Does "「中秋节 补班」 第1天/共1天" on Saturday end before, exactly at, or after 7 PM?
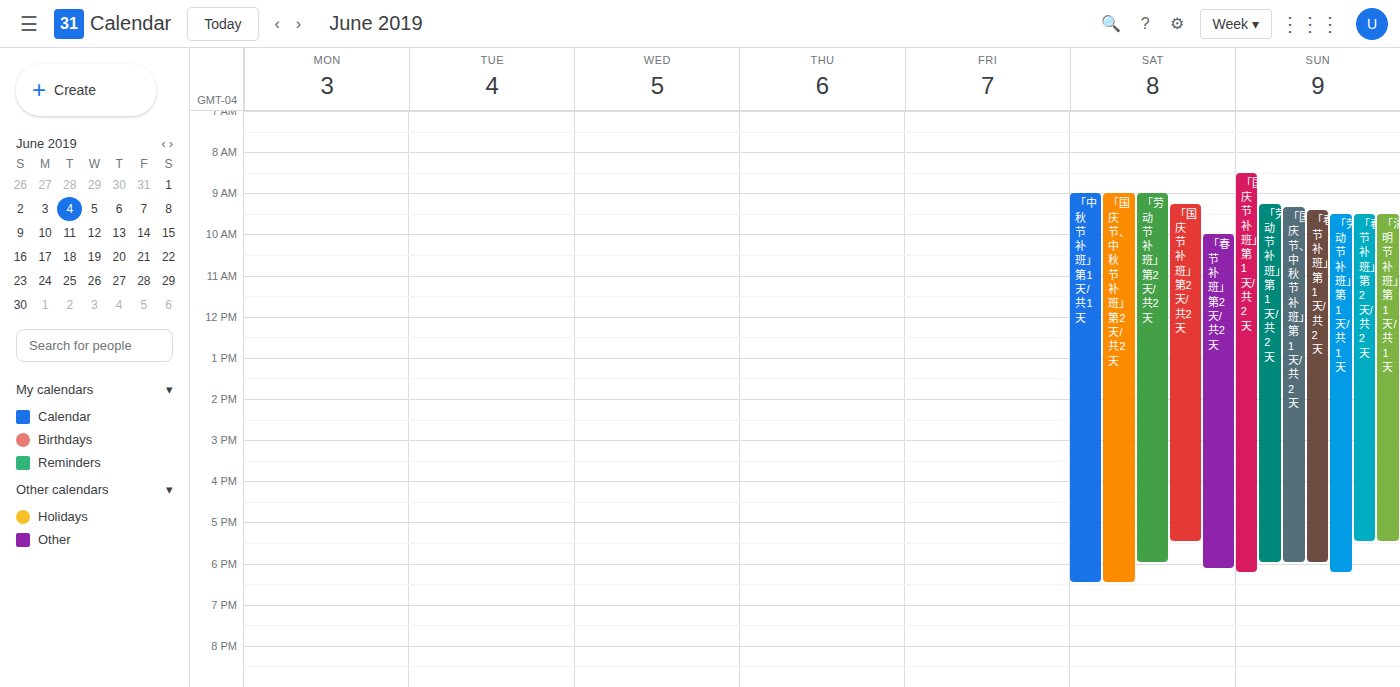
6:30 PM -- before 7 PM, 30 minutes above the 7 PM line.